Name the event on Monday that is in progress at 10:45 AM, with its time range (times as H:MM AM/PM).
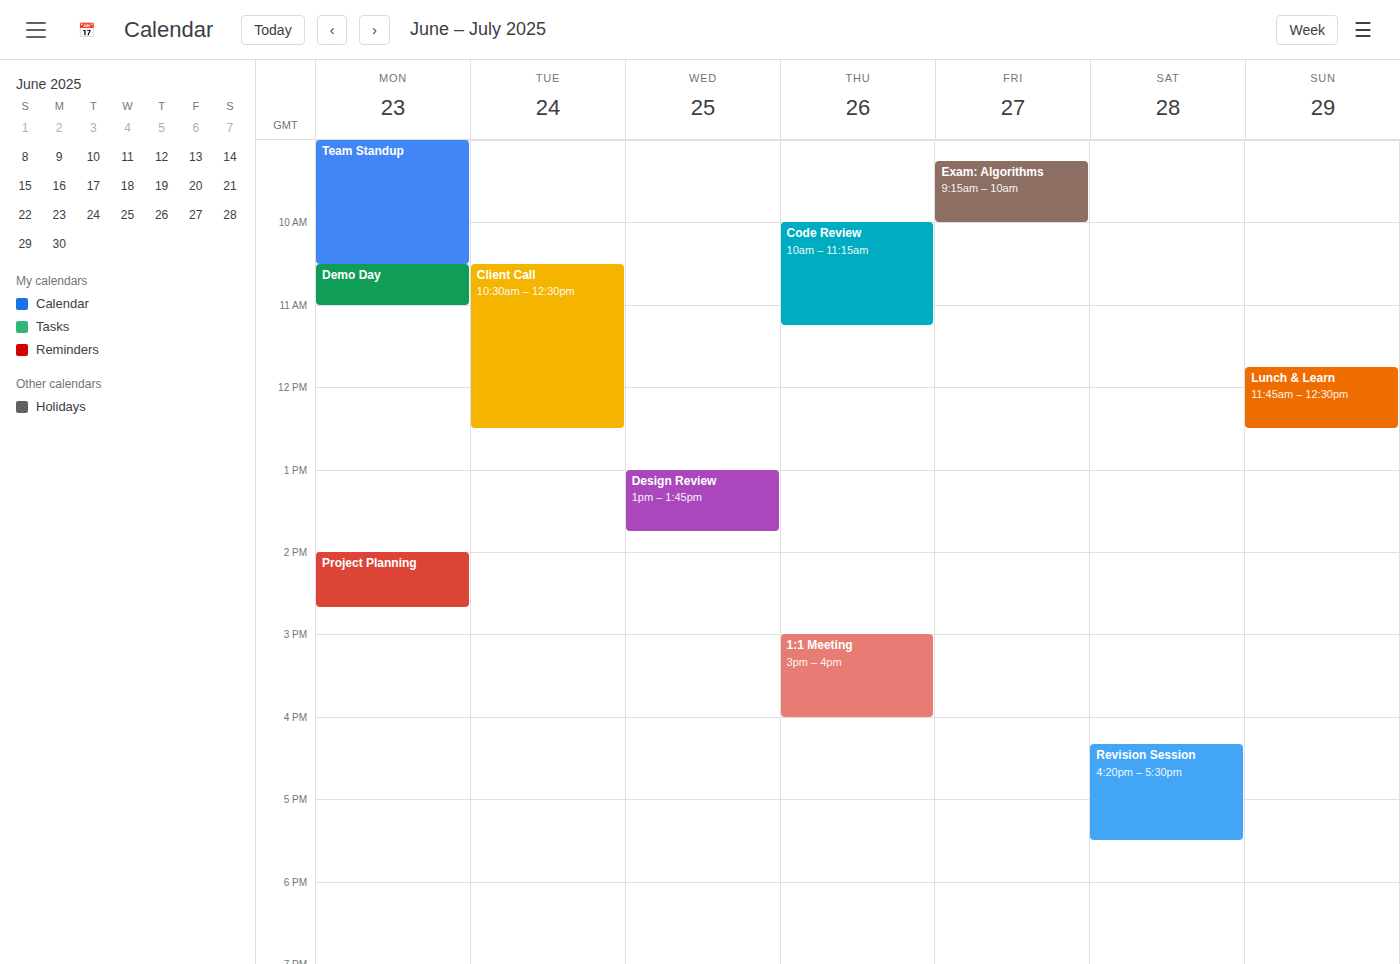
"Demo Day", 10:30 AM to 11:00 AM